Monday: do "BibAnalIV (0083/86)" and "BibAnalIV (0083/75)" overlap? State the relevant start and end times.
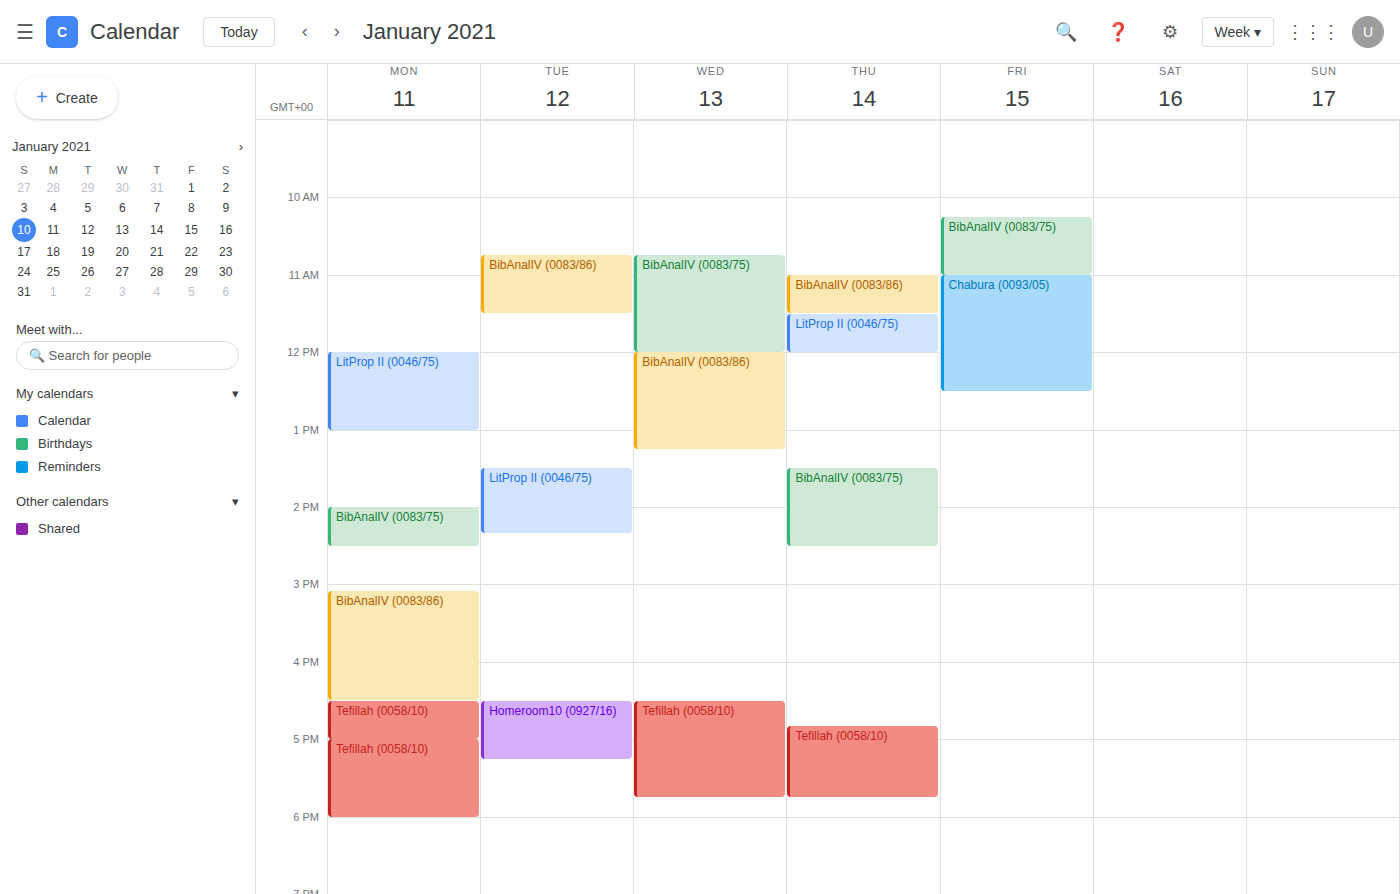
"BibAnalIV (0083/75)" ends at 14:30 and "BibAnalIV (0083/86)" starts at 15:05 -- no overlap.